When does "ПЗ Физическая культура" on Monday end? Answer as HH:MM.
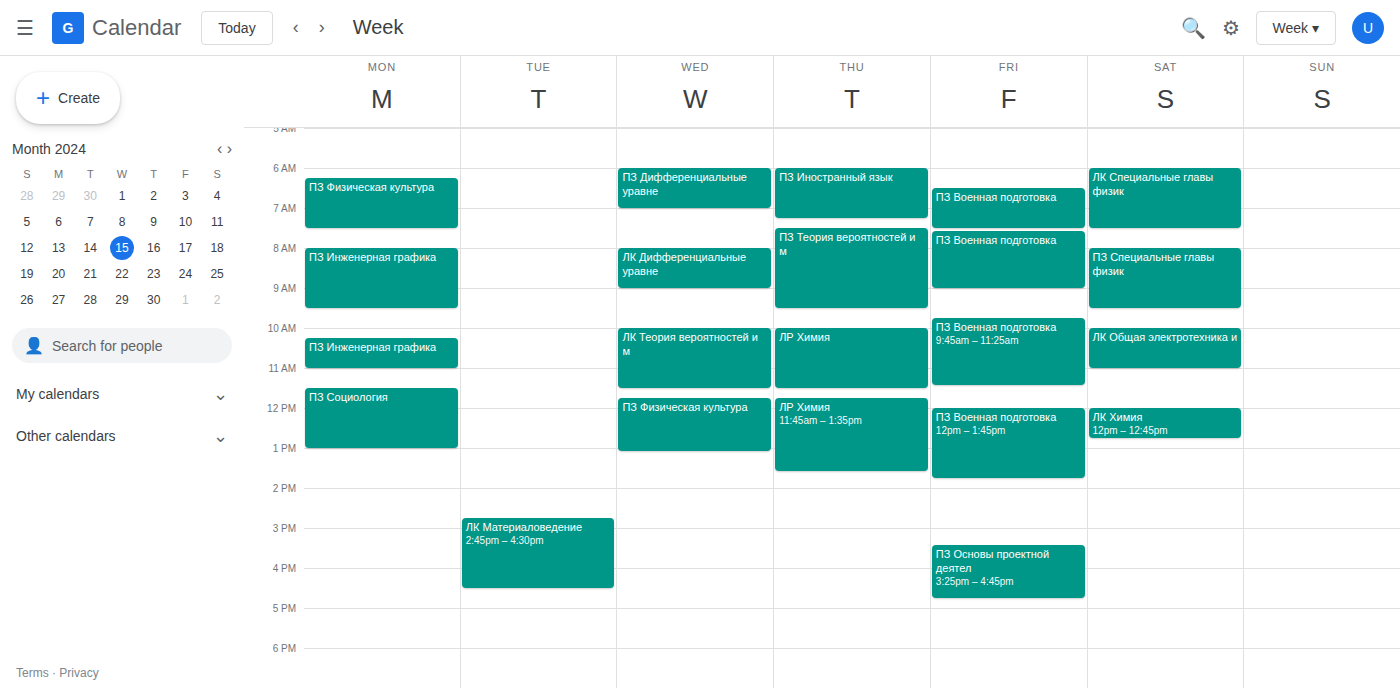
07:30